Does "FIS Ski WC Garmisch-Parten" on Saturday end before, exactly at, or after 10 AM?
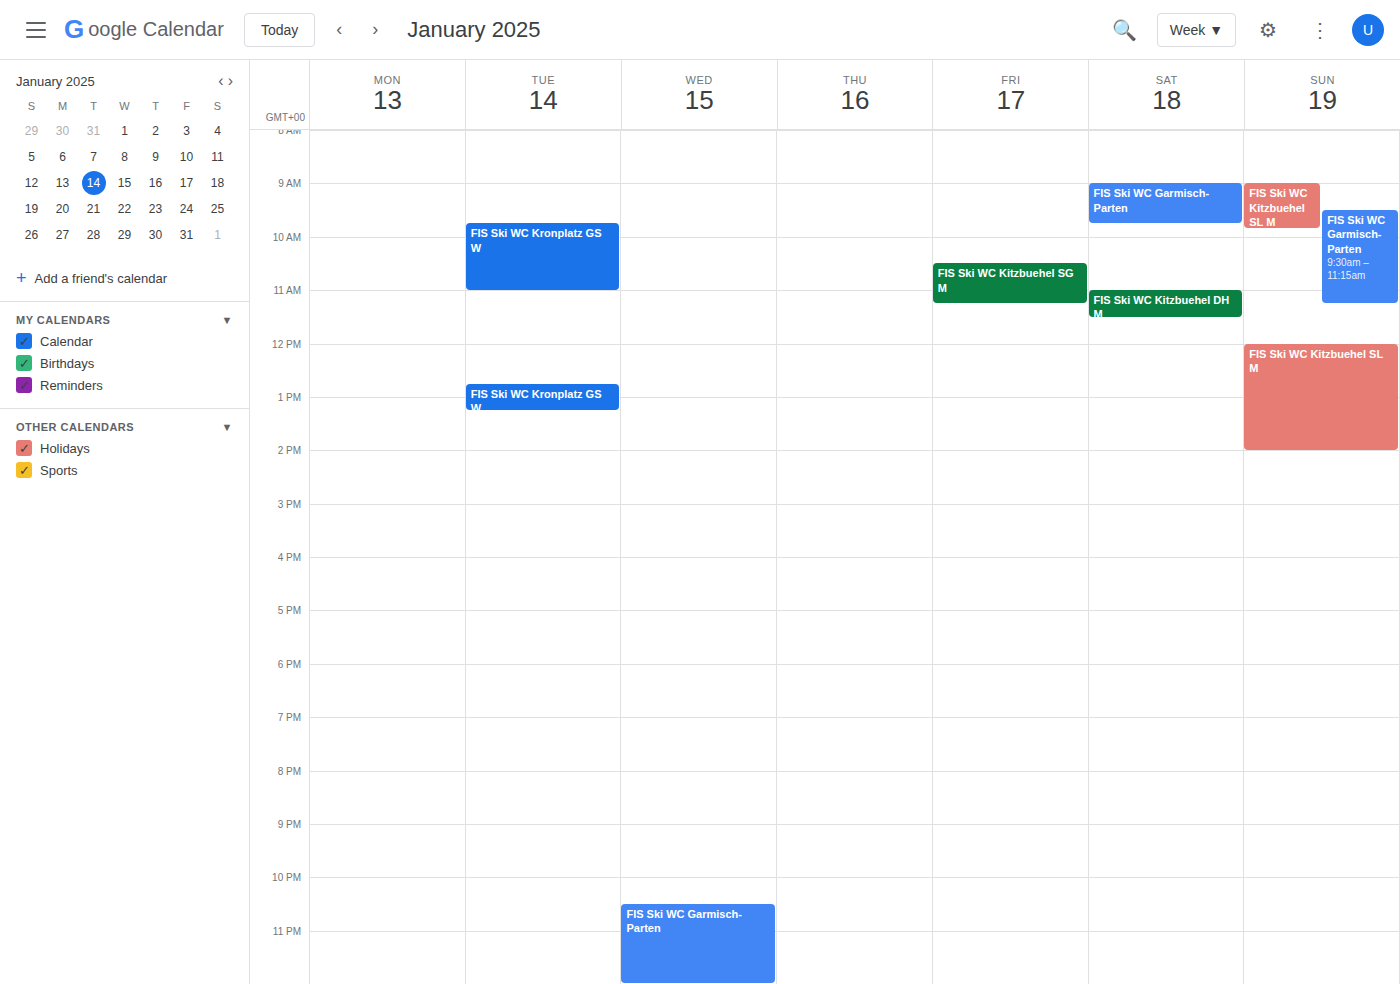
9:45 AM -- before 10 AM, 15 minutes above the 10 AM line.